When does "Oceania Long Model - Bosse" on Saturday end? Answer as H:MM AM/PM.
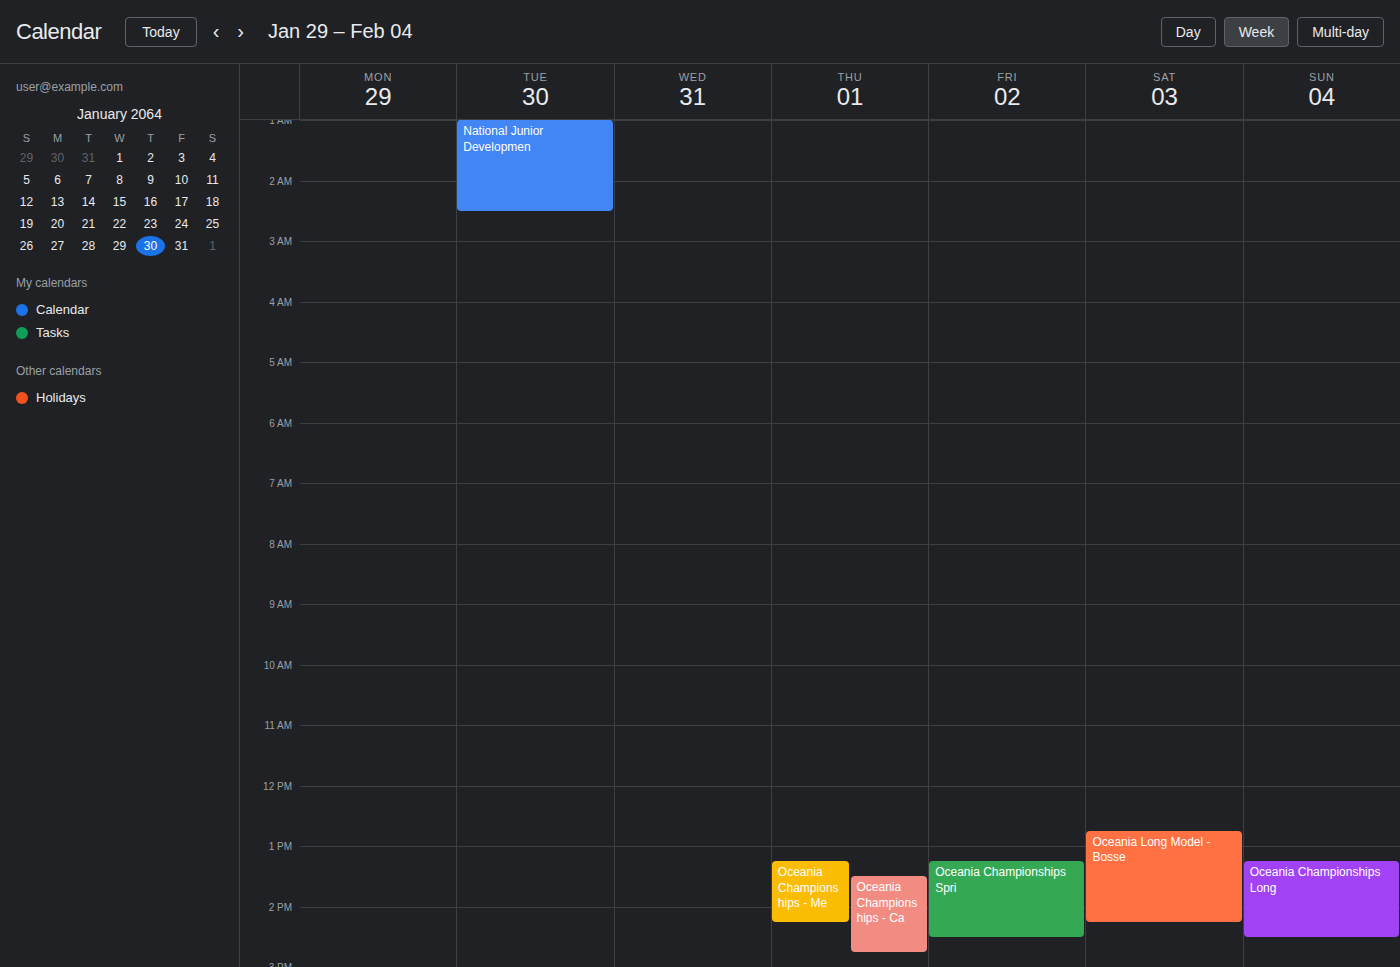
2:15 PM